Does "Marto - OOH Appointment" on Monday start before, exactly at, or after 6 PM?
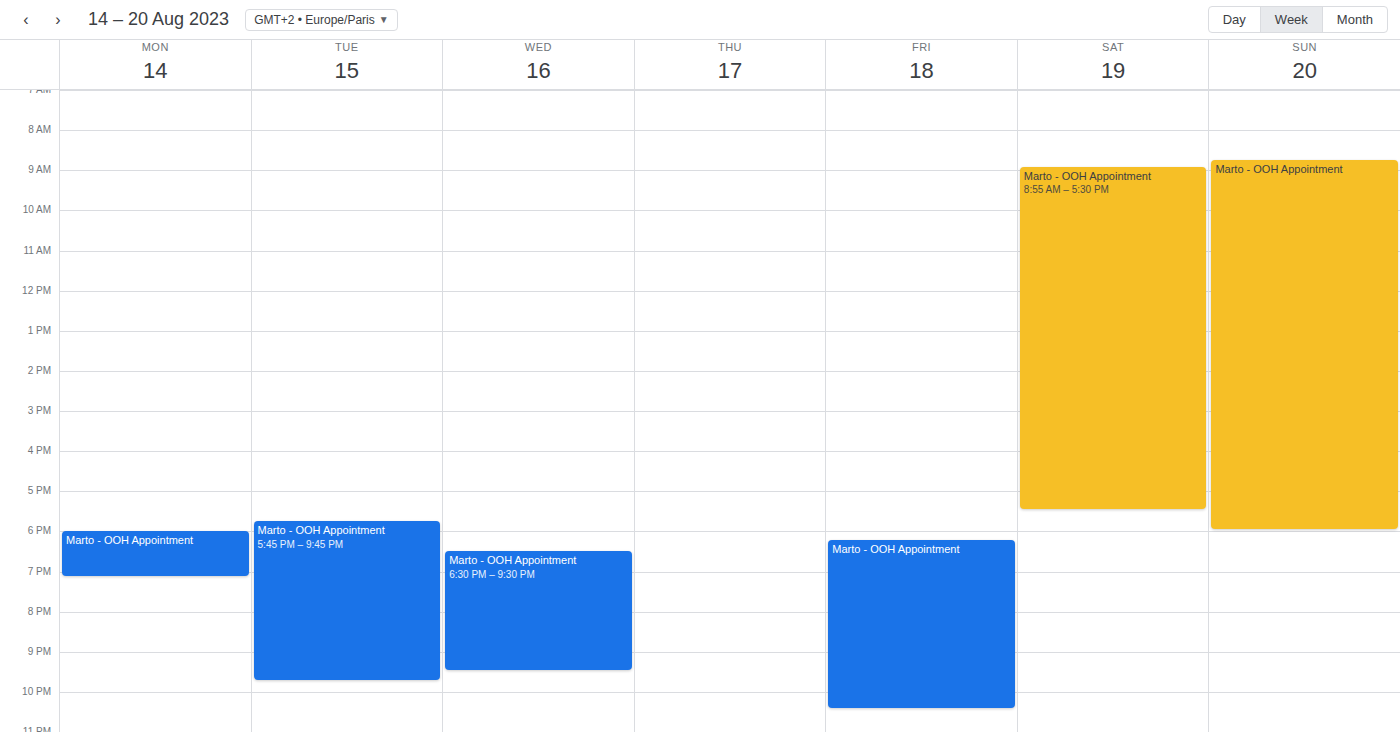
6:00 PM -- exactly at 6 PM, on the 6 PM line.